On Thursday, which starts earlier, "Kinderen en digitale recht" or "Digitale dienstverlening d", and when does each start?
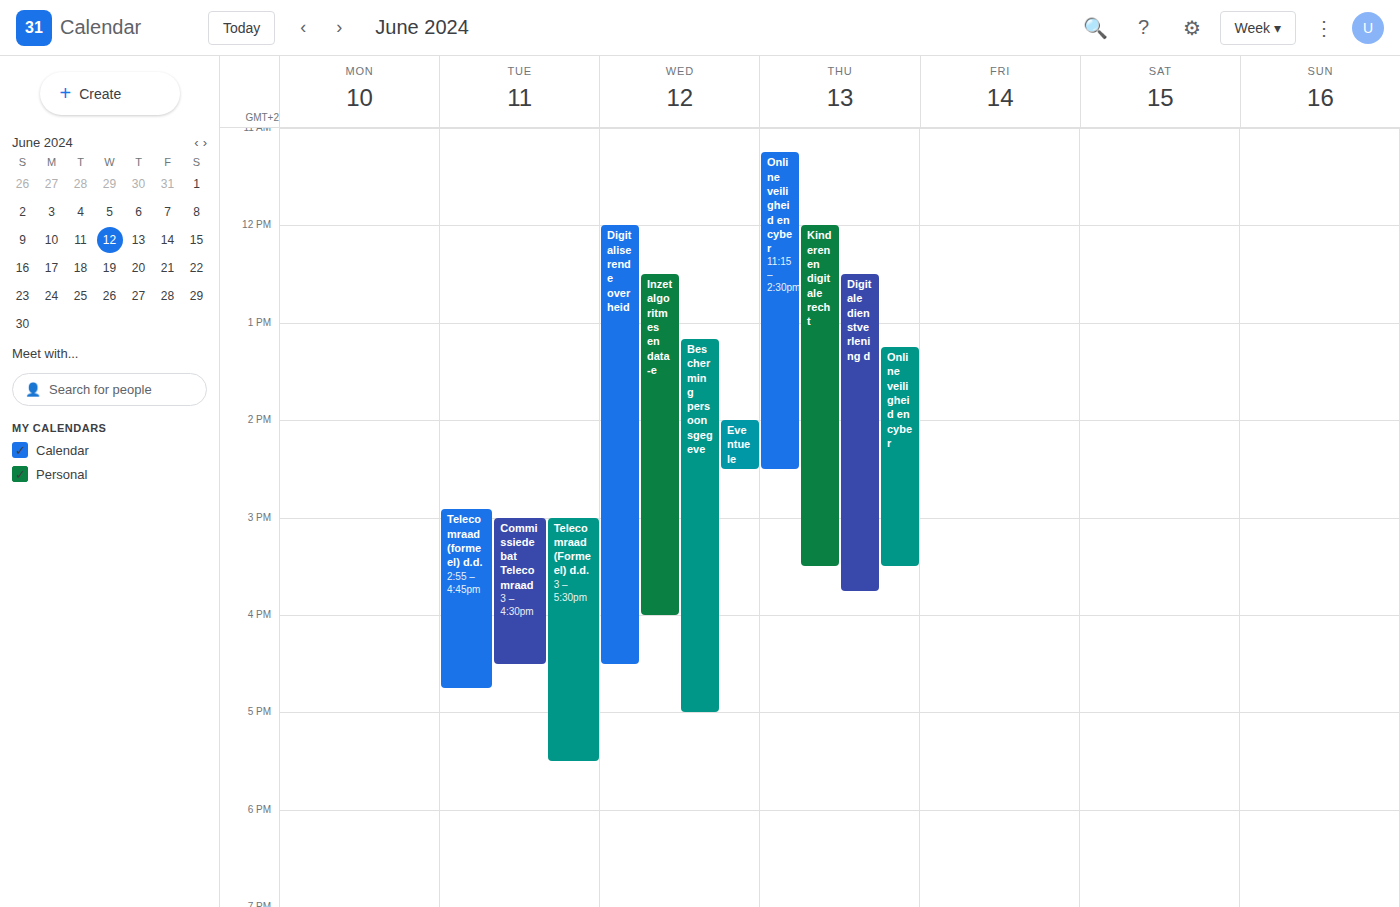
"Kinderen en digitale recht" 12:00; "Digitale dienstverlening d" 12:30.